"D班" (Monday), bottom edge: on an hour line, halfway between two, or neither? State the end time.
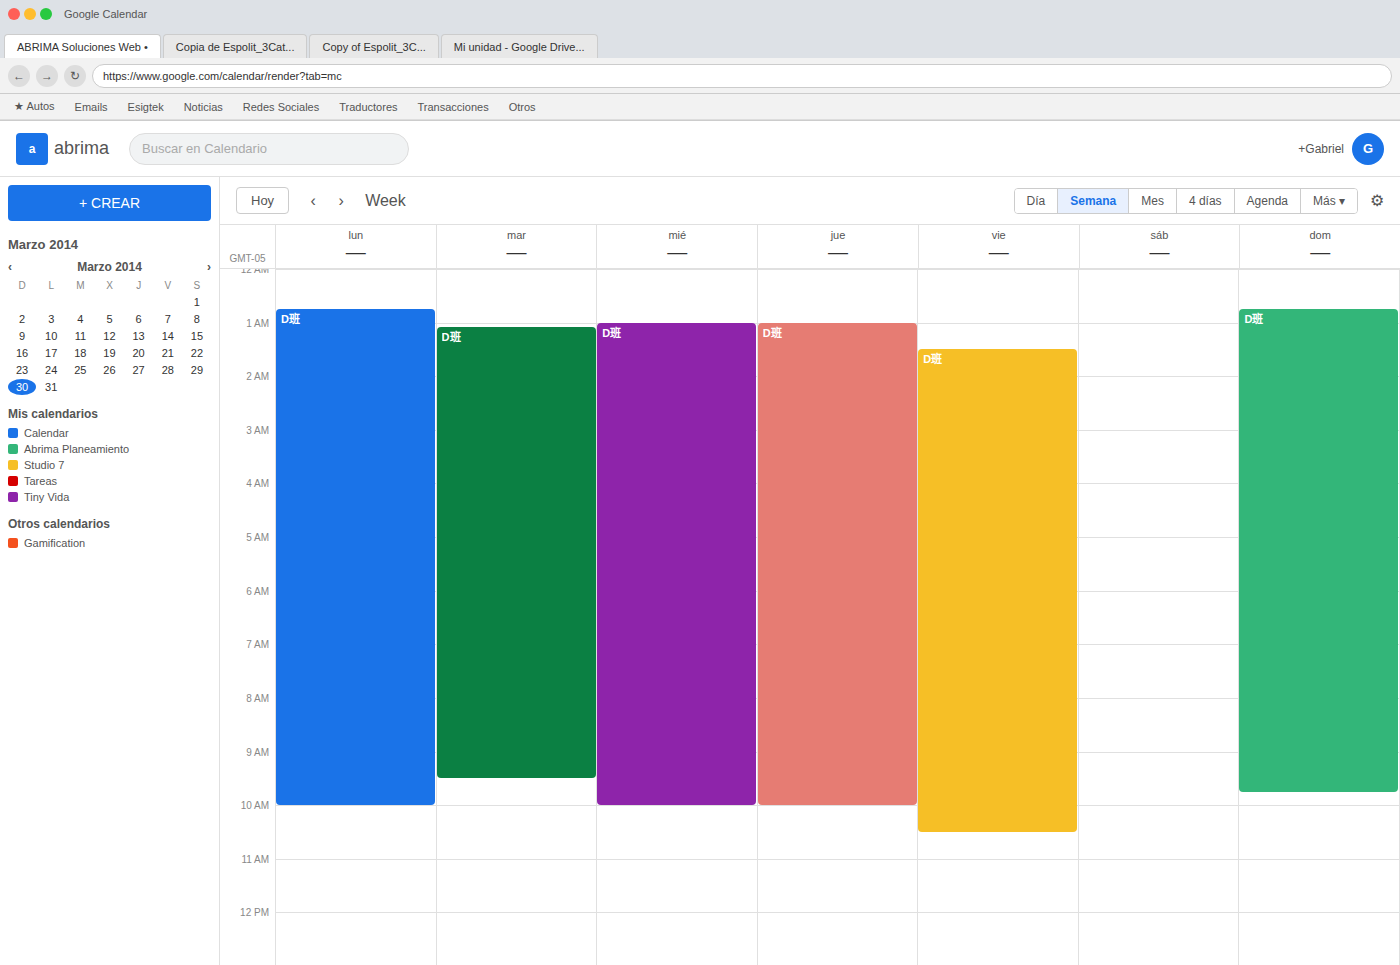
10:00 AM -- exactly on the 10 AM line.